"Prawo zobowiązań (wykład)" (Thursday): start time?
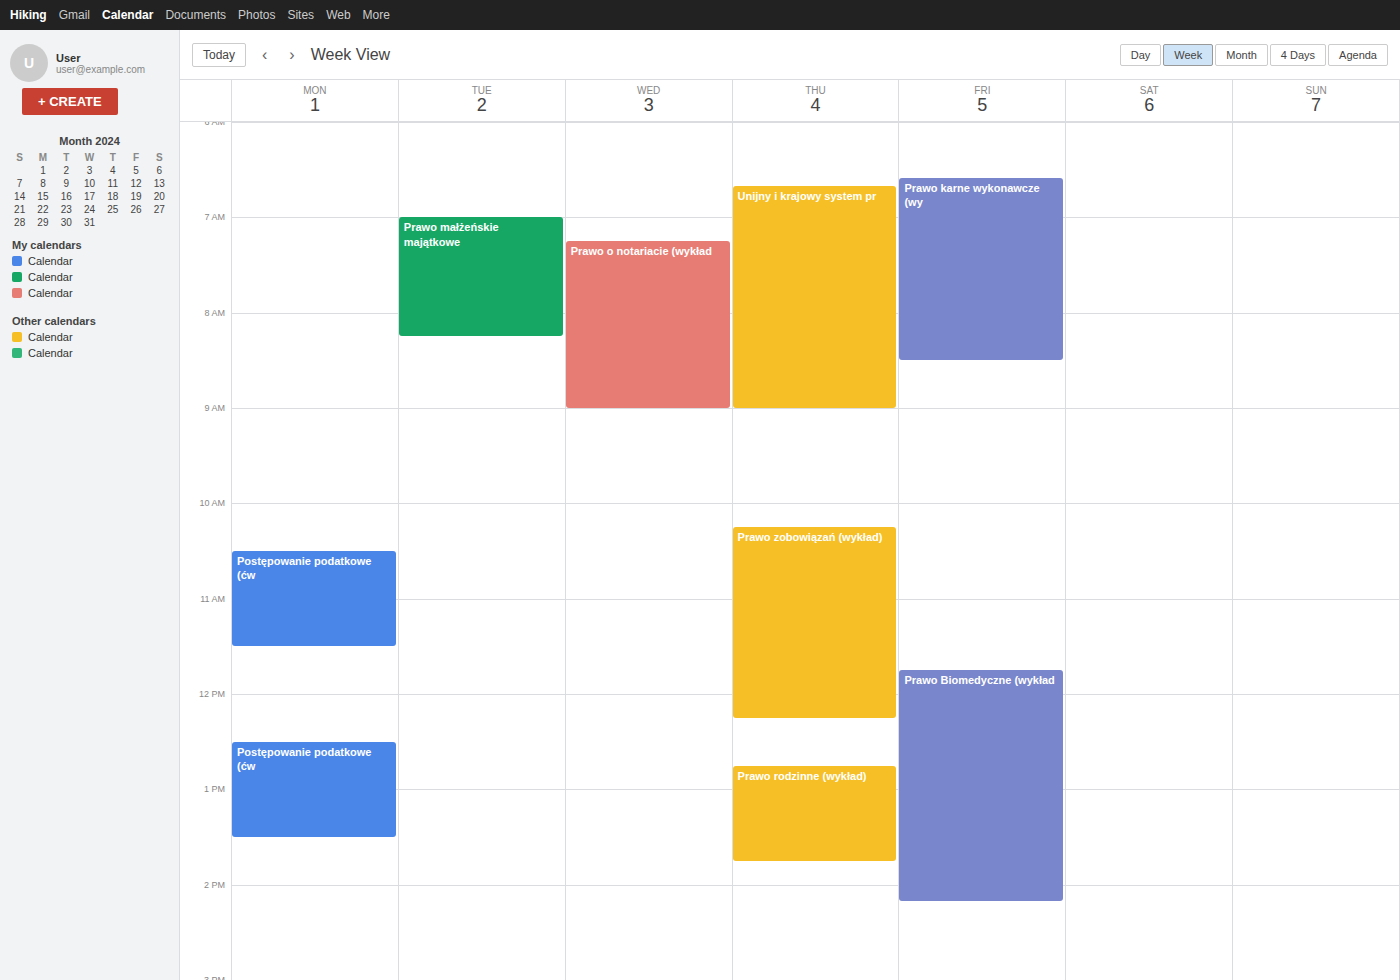
10:15